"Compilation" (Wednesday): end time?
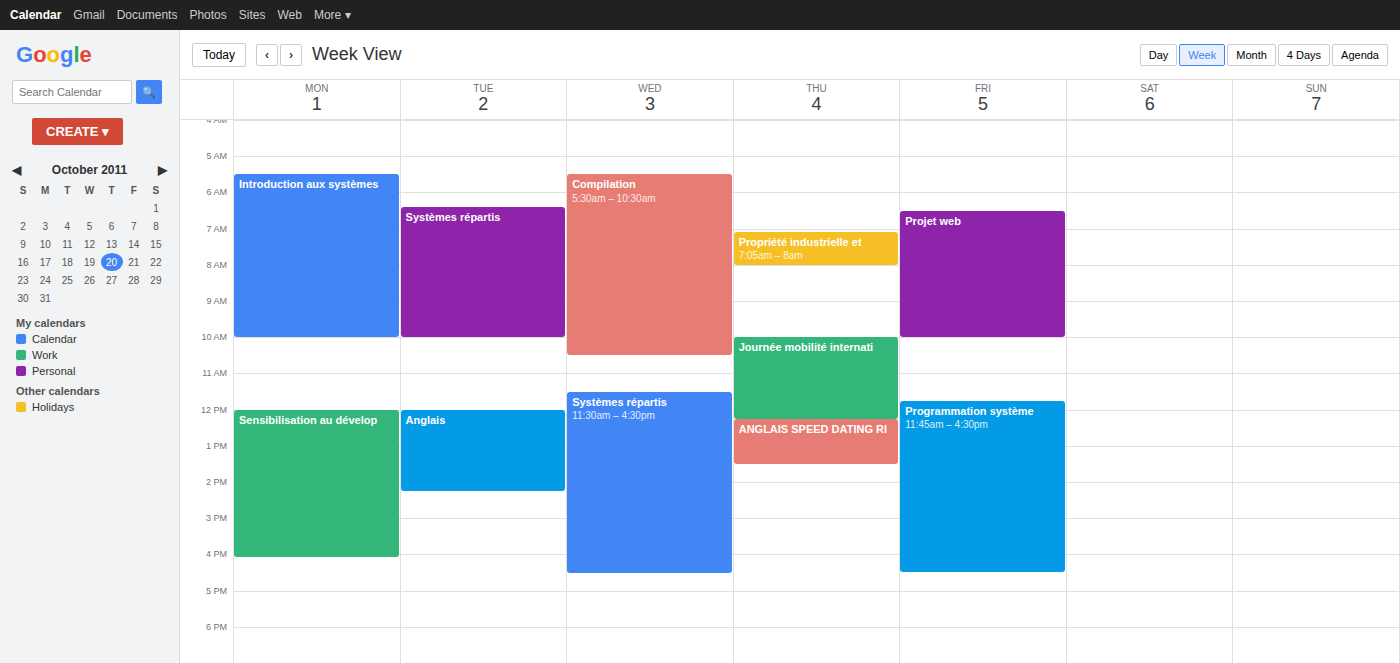
10:30